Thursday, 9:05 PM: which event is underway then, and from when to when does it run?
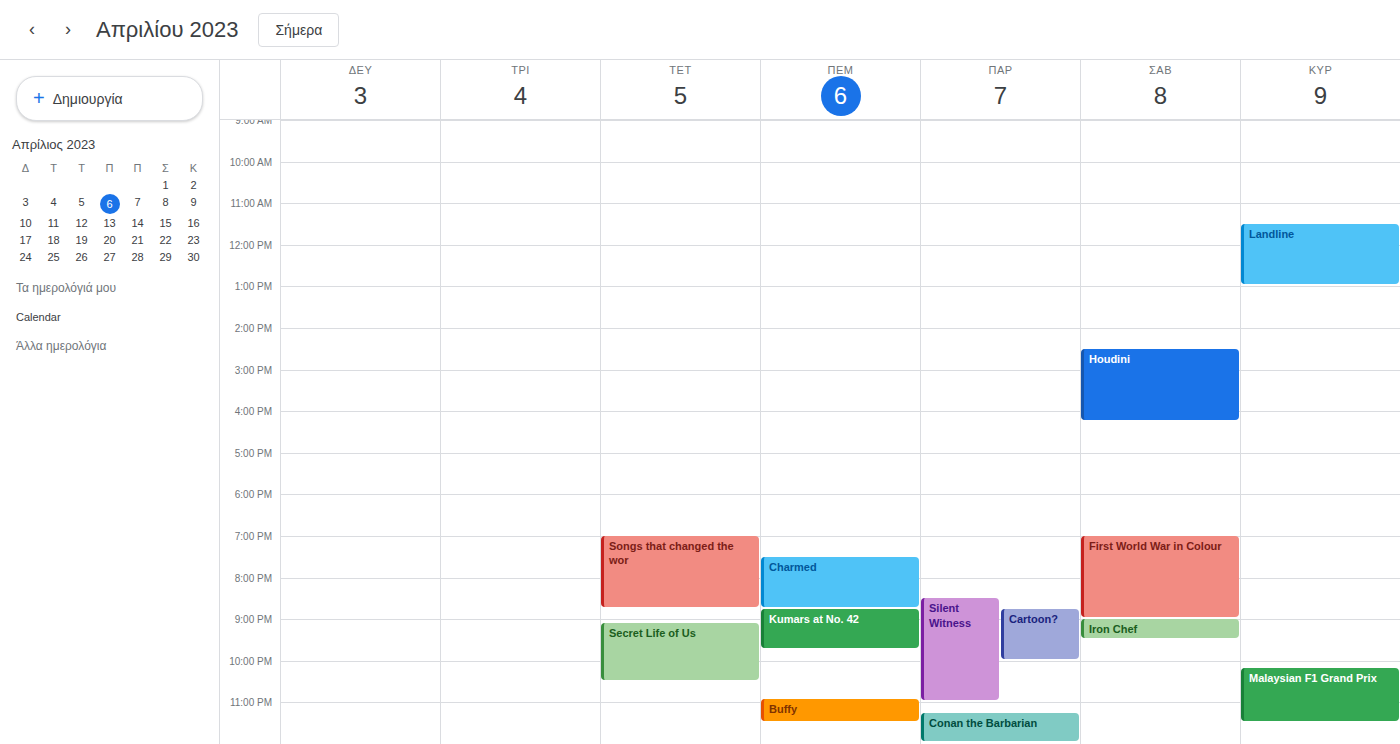
"Kumars at No. 42", 8:45 PM to 9:45 PM